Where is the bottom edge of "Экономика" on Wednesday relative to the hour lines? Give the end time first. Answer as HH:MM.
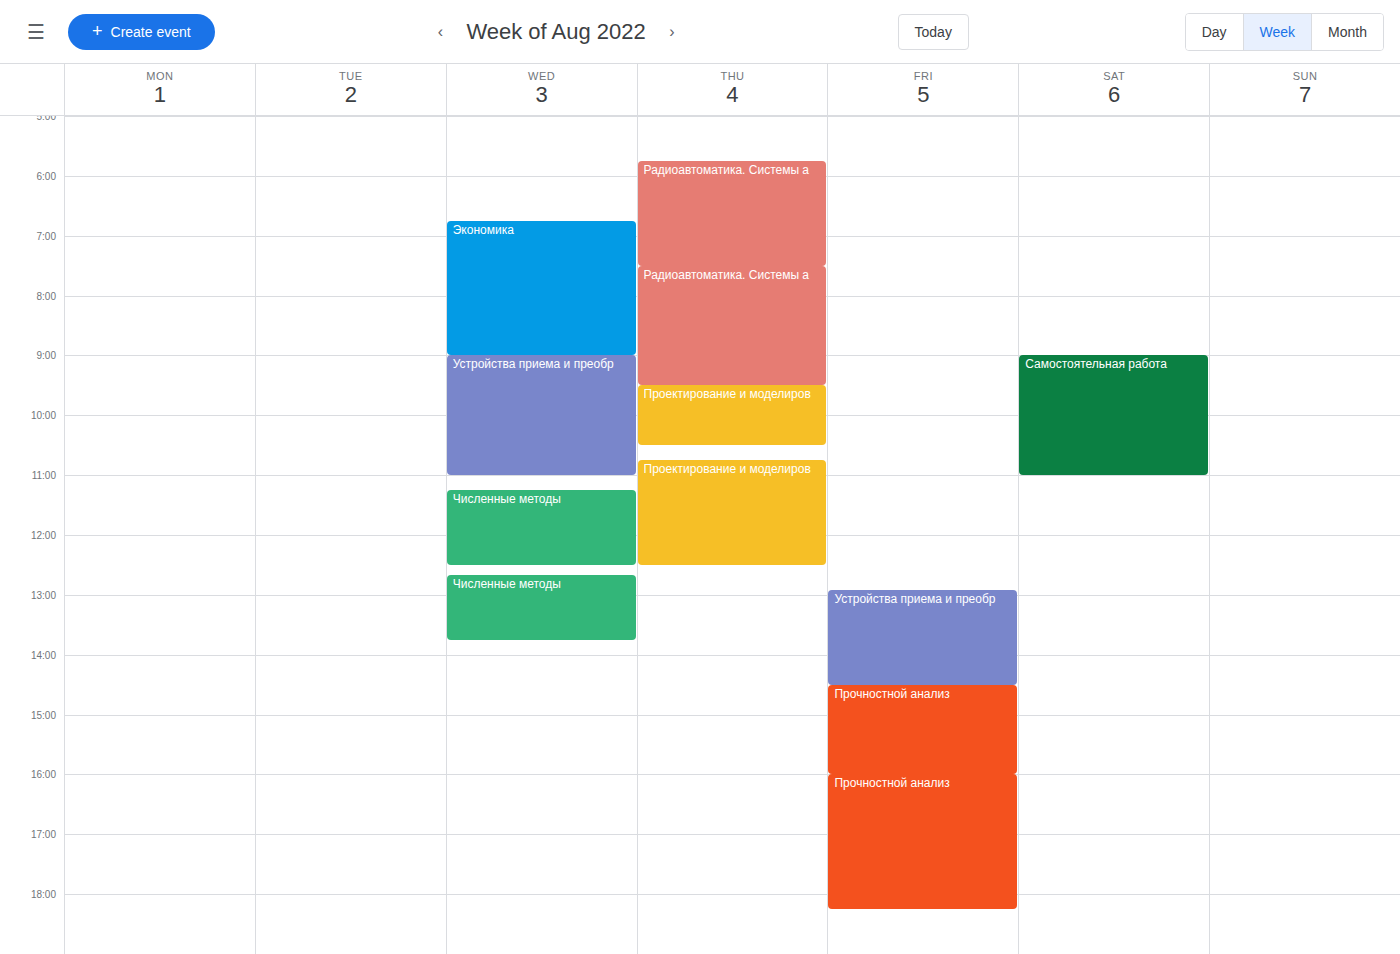
09:00 -- exactly on the 09:00 line.